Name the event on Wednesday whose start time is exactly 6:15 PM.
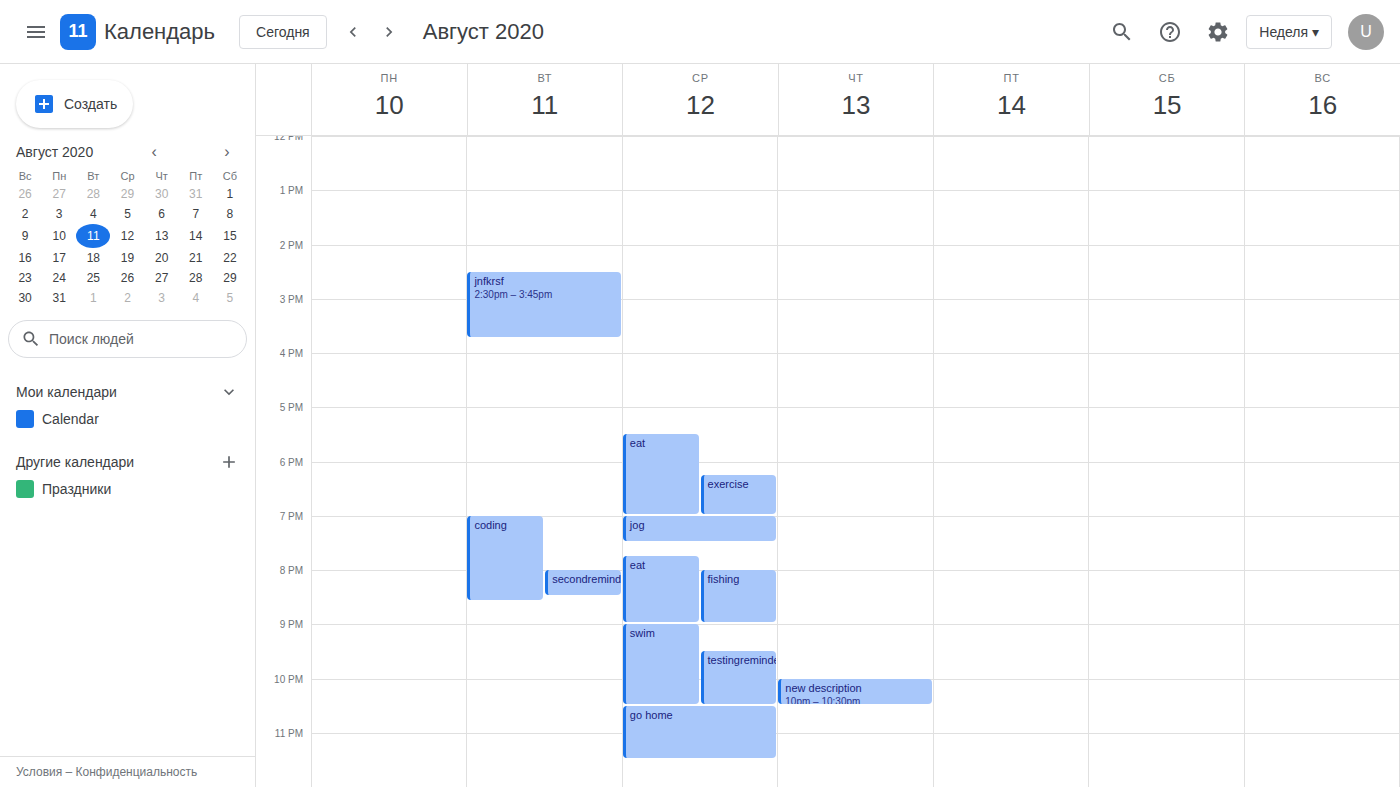
"exercise"